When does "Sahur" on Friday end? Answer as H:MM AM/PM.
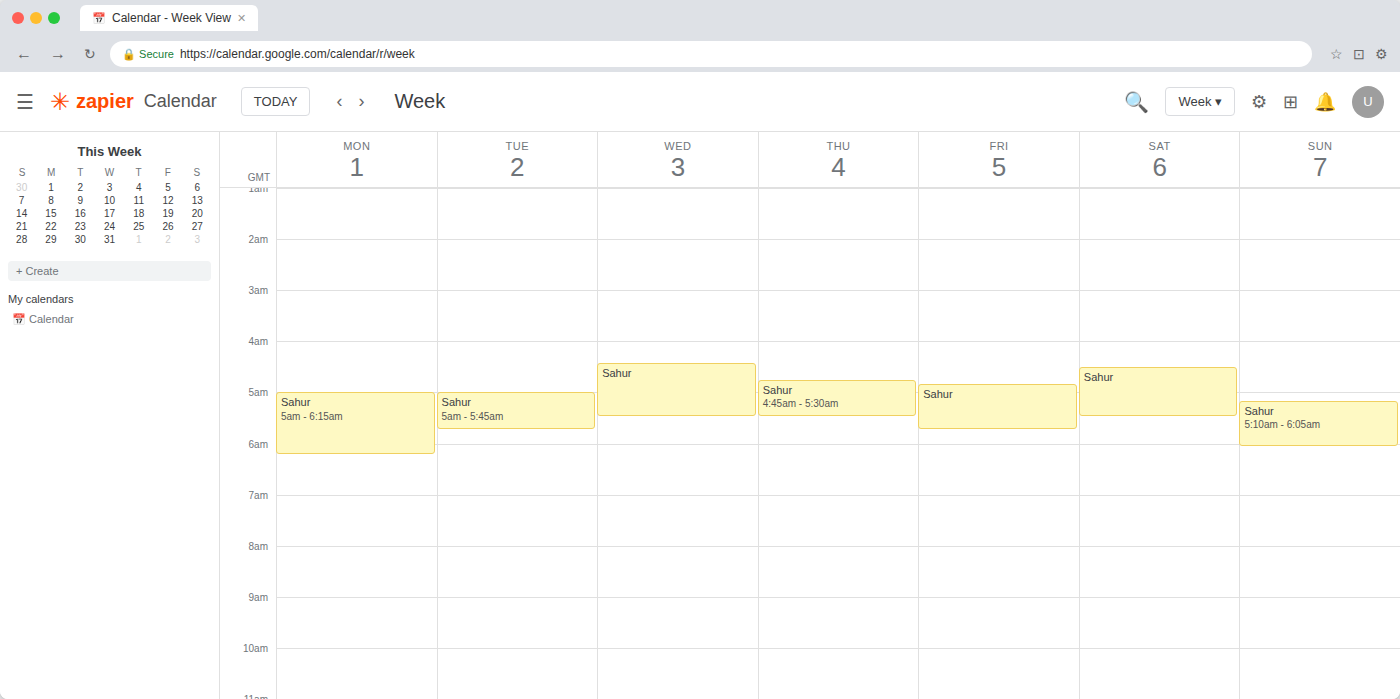
5:45 AM